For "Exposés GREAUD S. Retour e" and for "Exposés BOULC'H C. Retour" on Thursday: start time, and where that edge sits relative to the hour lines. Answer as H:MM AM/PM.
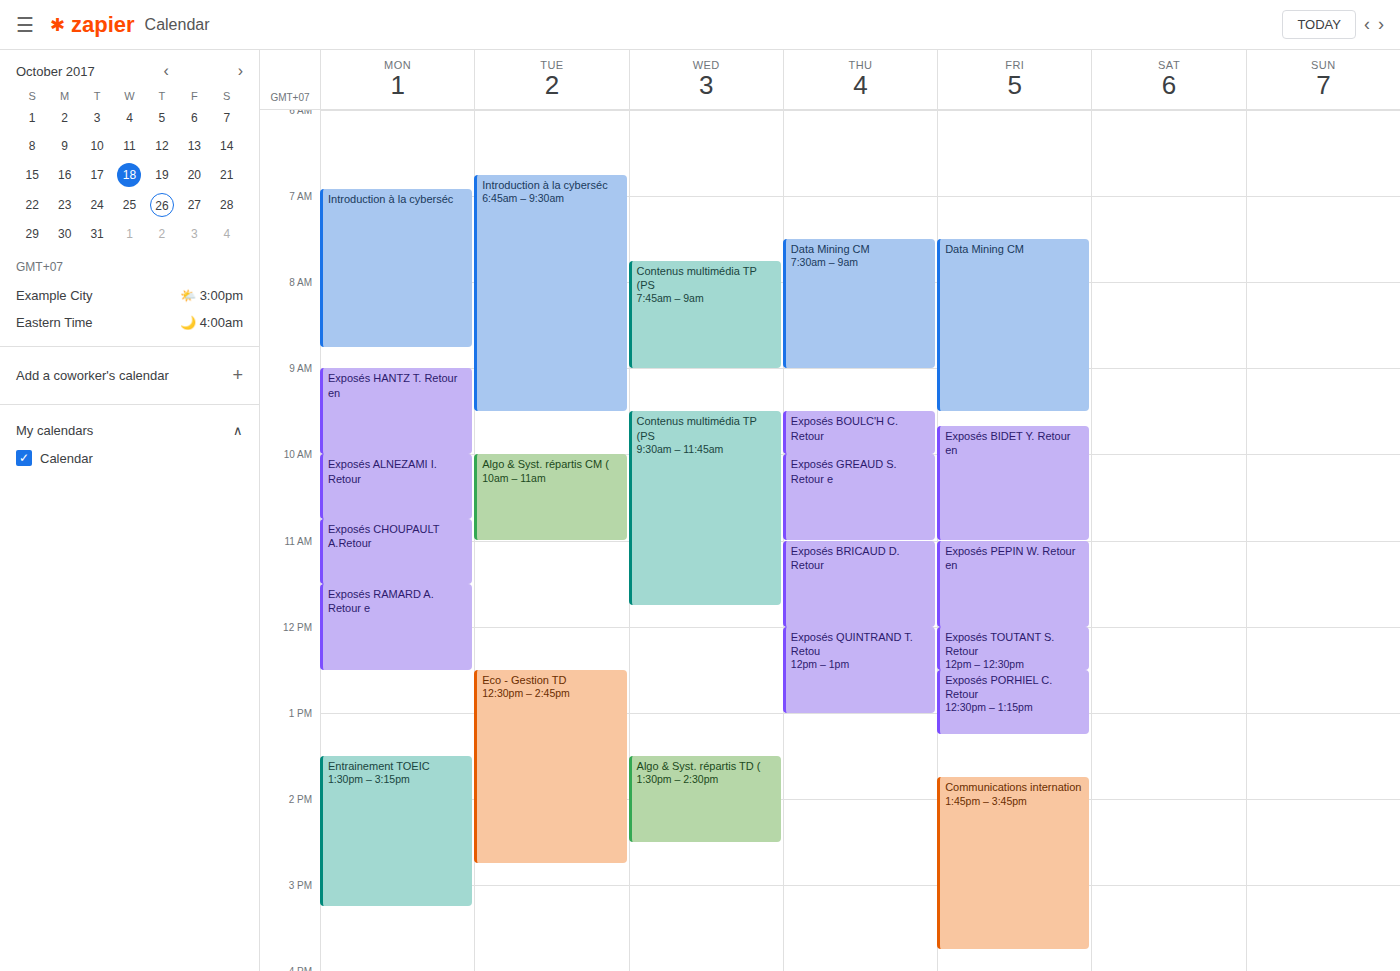
"Exposés GREAUD S. Retour e": 10:00 AM, exactly on the 10 AM line. "Exposés BOULC'H C. Retour": 9:30 AM, halfway between the 9 AM and 10 AM lines.